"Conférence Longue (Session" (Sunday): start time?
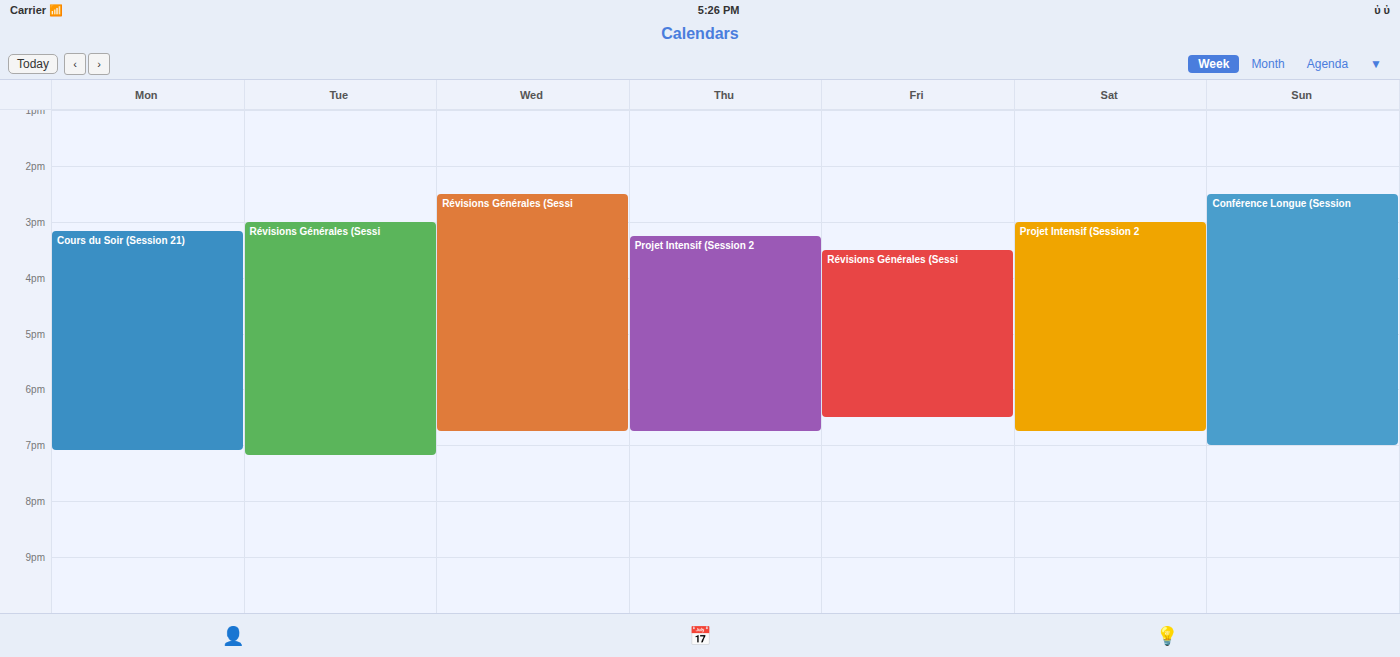
2:30 PM